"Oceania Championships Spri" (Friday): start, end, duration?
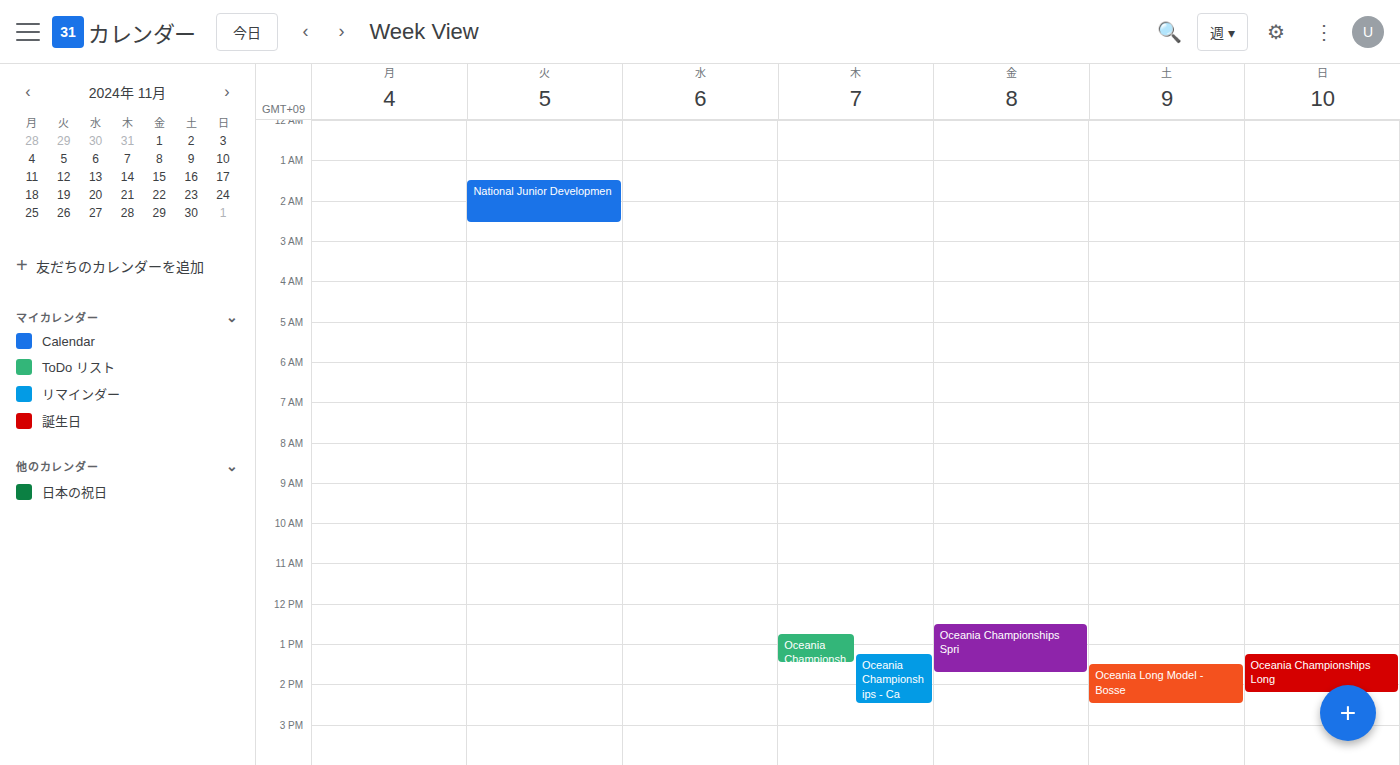
12:30 PM to 1:45 PM, 1 hour 15 minutes